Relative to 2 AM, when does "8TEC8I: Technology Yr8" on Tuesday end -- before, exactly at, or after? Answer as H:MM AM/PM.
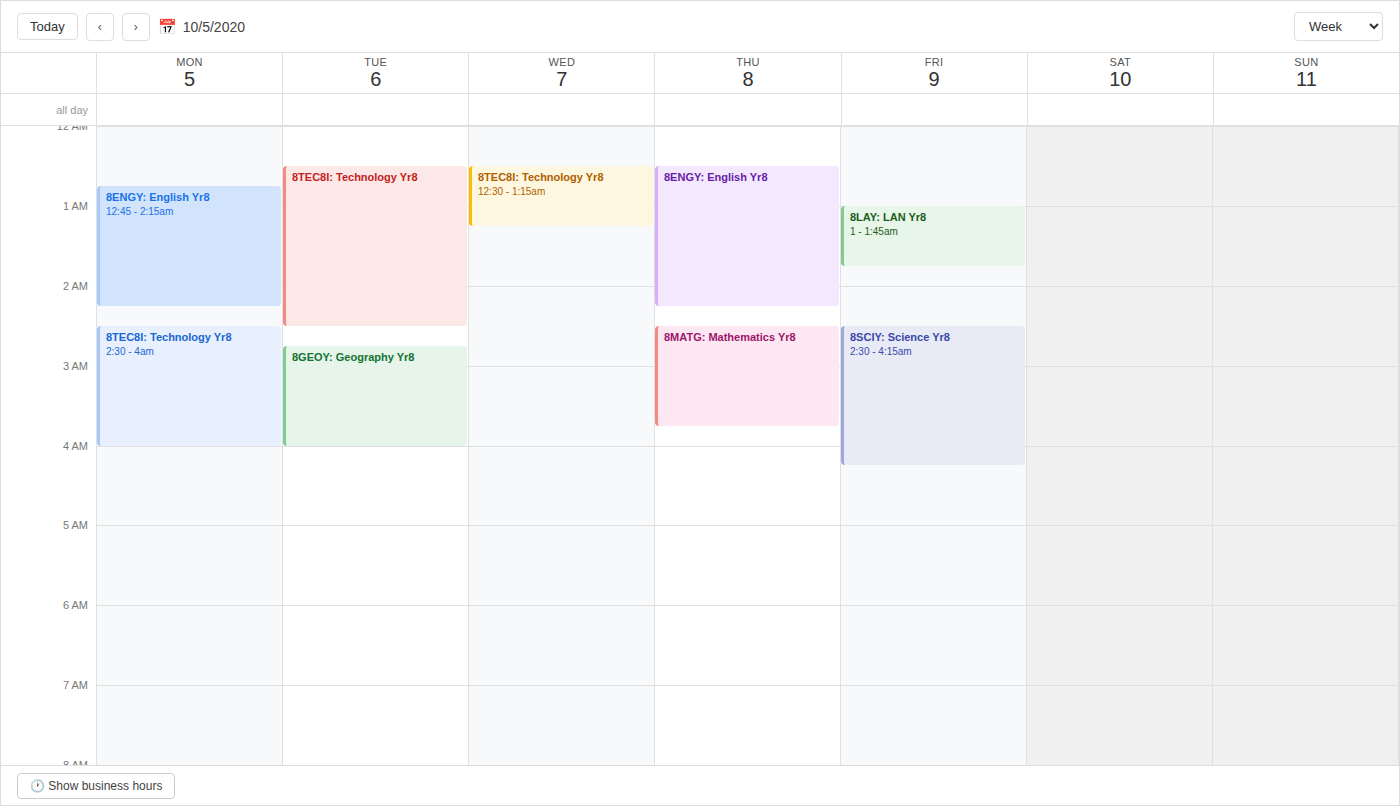
2:30 AM -- after 2 AM, 30 minutes below the 2 AM line.